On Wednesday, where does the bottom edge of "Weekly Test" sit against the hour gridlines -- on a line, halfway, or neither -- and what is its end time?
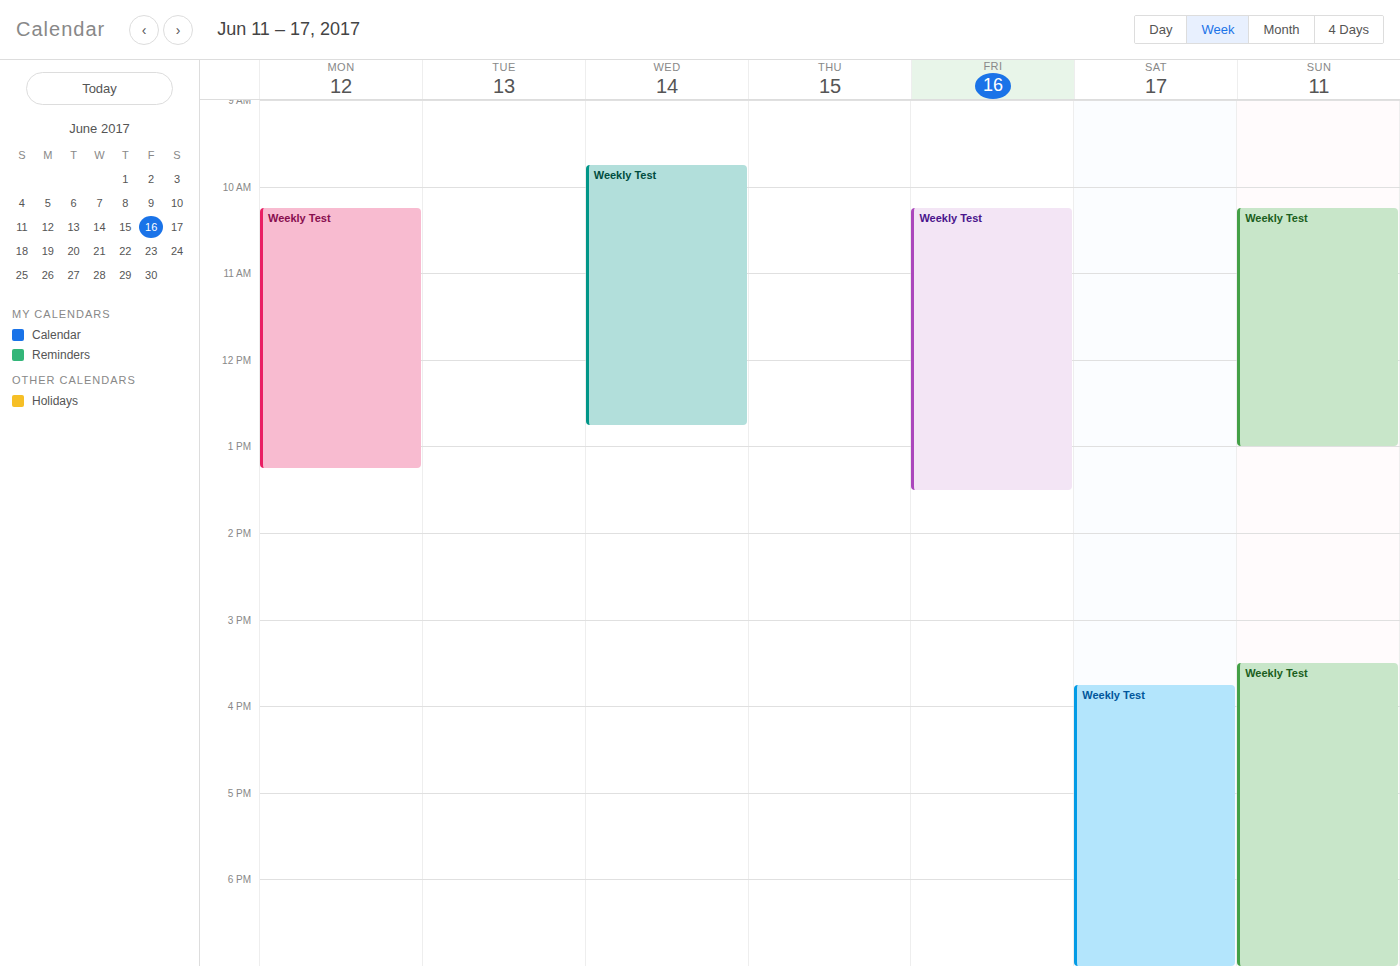
12:45 -- neither: three quarters of the way from the 12:00 line to the 13:00 line.